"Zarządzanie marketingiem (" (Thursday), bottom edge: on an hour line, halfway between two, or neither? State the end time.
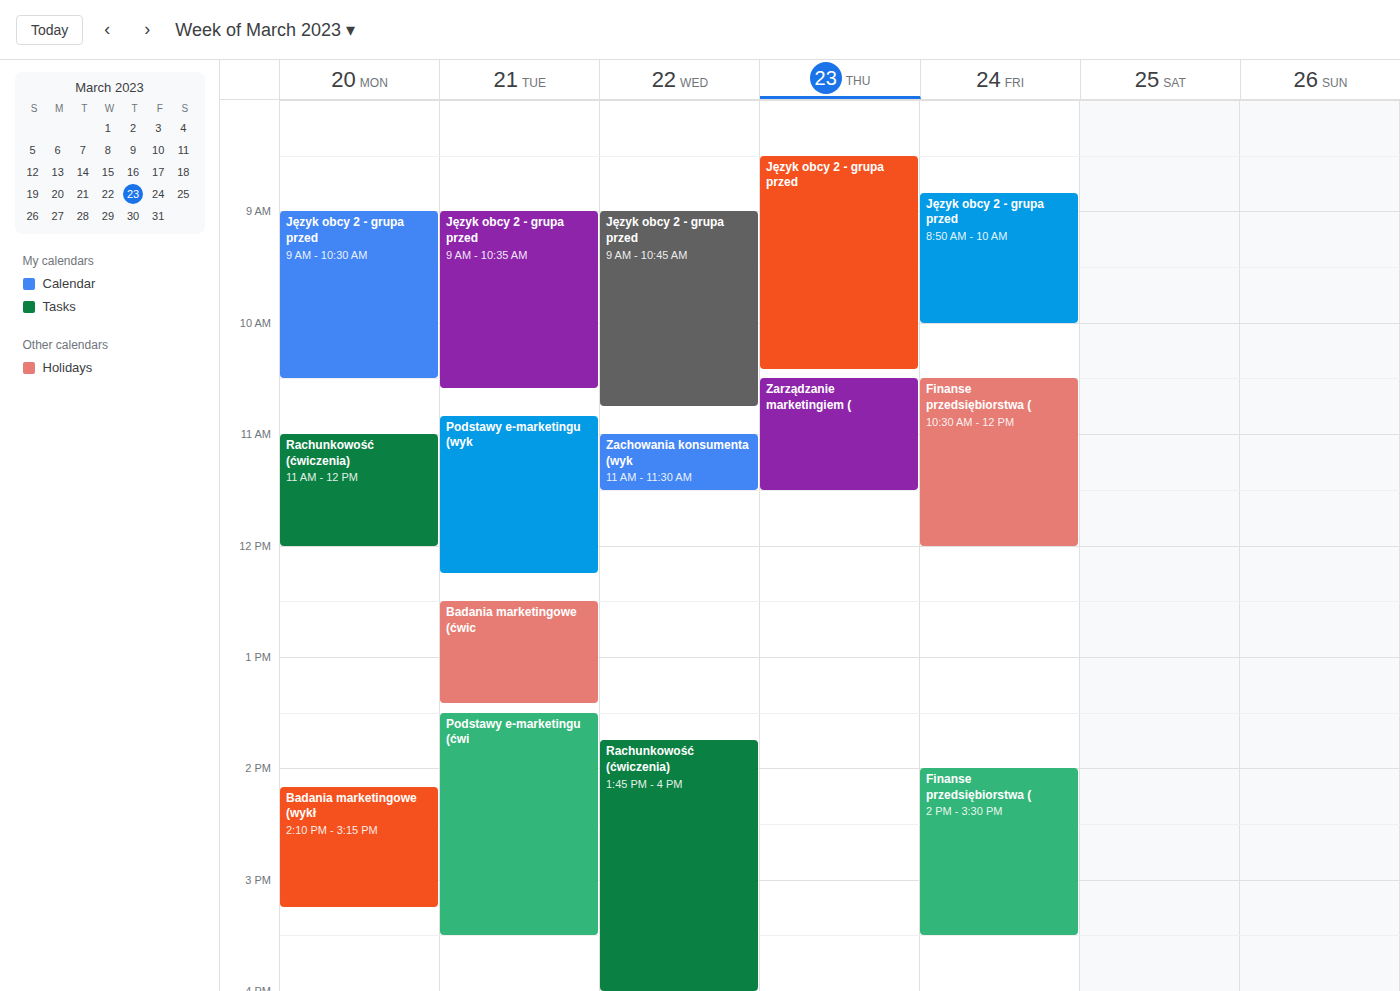
11:30 -- halfway between the 11:00 and 12:00 lines.